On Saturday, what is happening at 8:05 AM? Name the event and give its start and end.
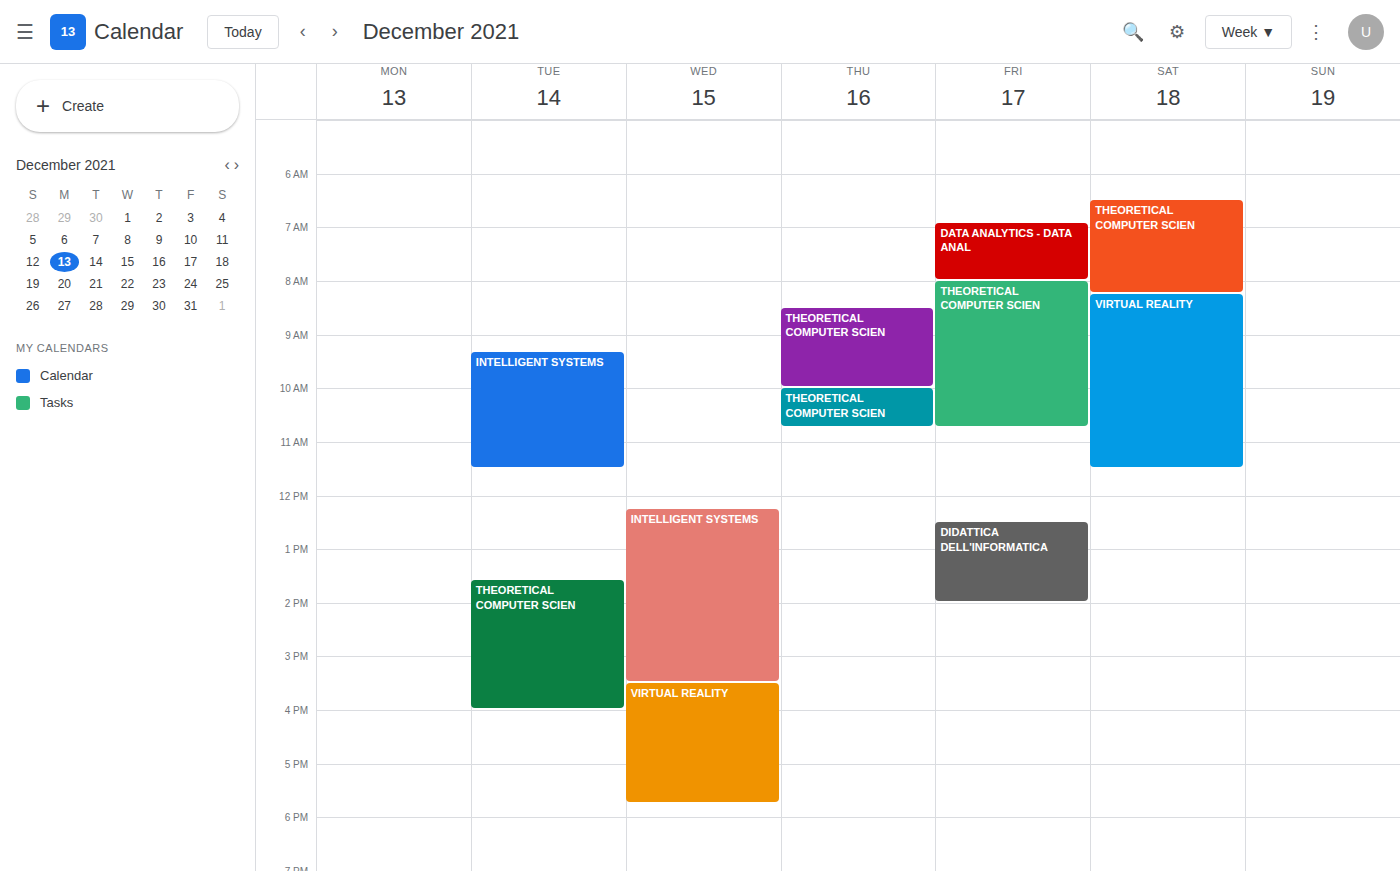
"THEORETICAL COMPUTER SCIEN", 6:30 AM to 8:15 AM